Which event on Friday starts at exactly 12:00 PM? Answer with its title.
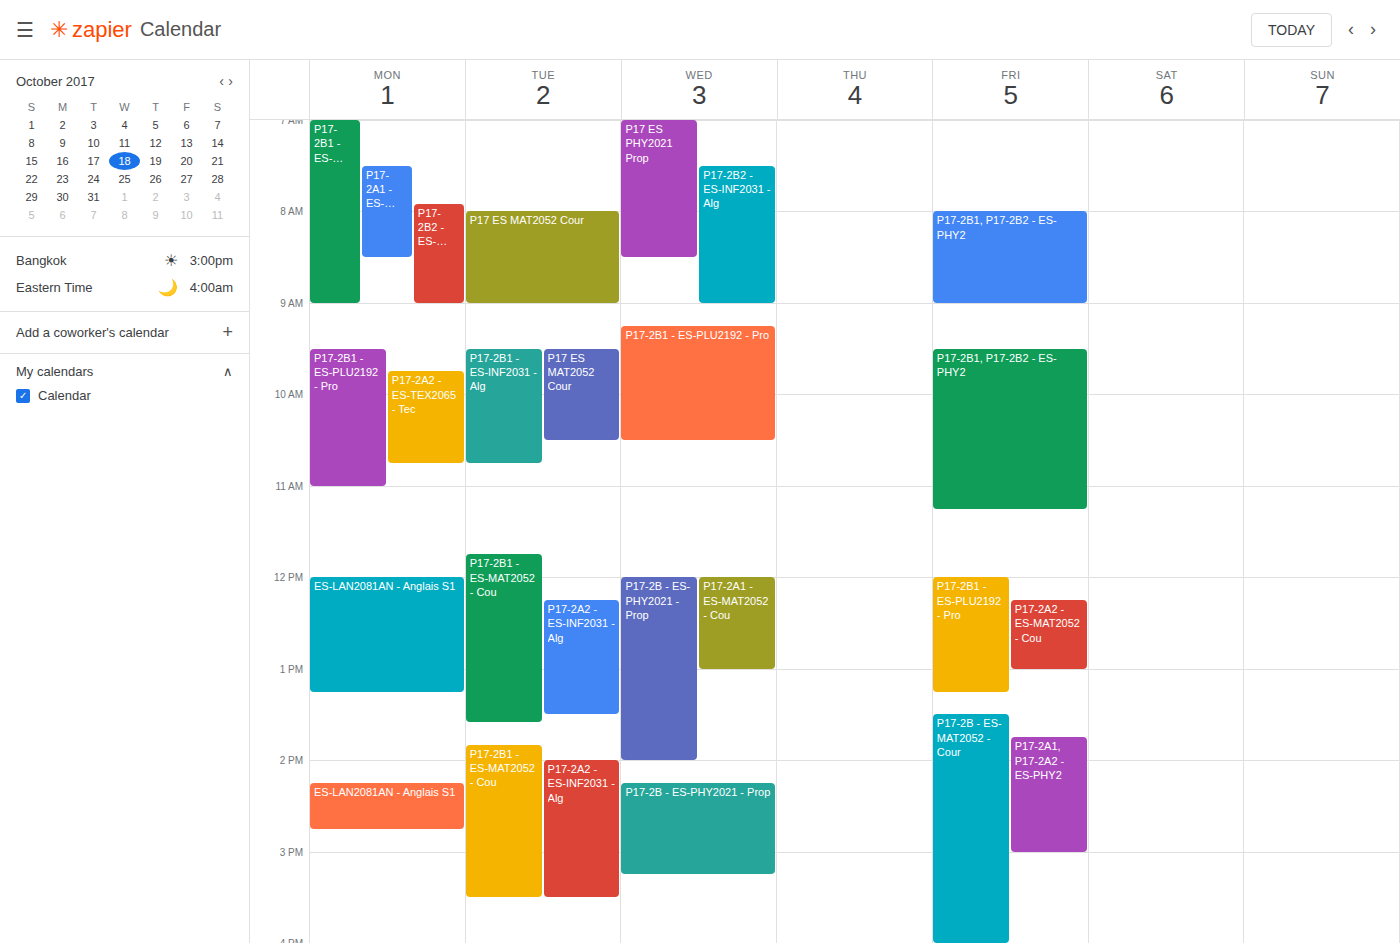
"P17-2B1 - ES-PLU2192 - Pro"